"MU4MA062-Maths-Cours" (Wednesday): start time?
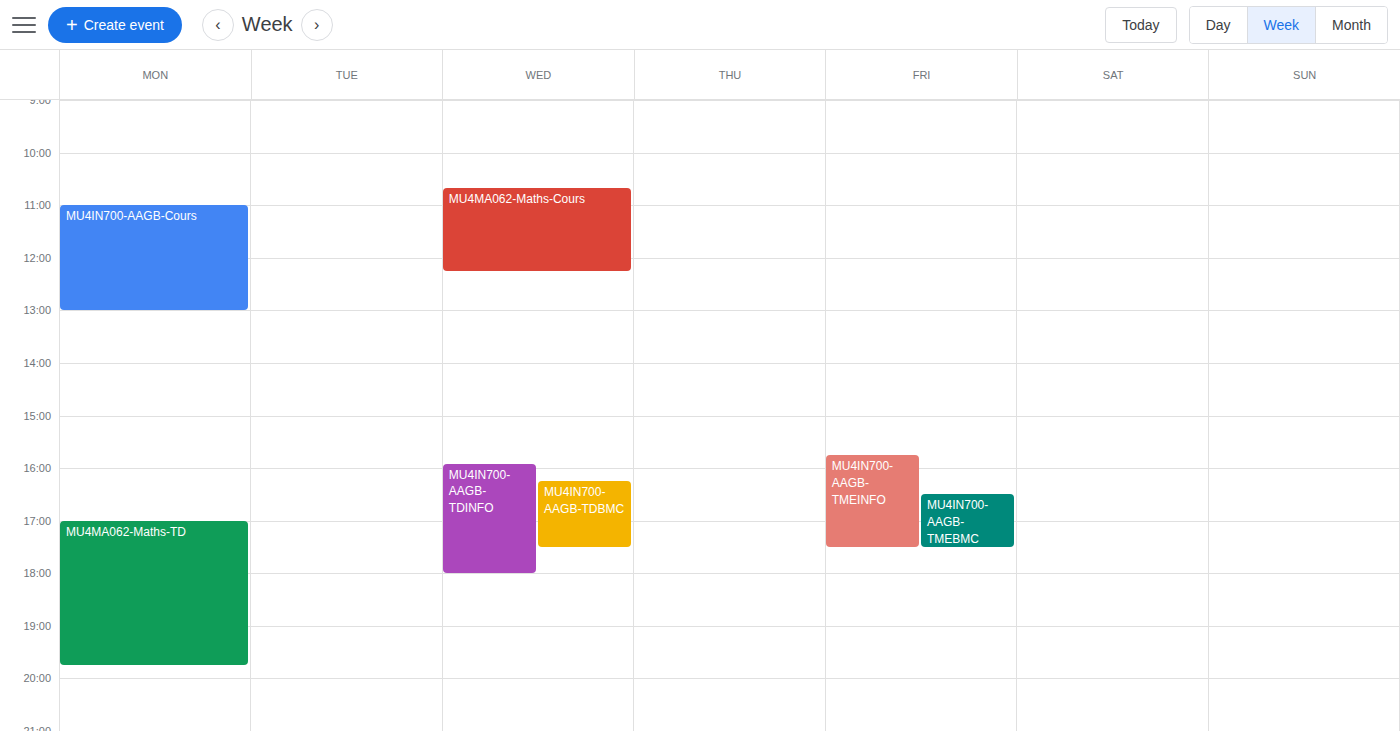
10:40 AM